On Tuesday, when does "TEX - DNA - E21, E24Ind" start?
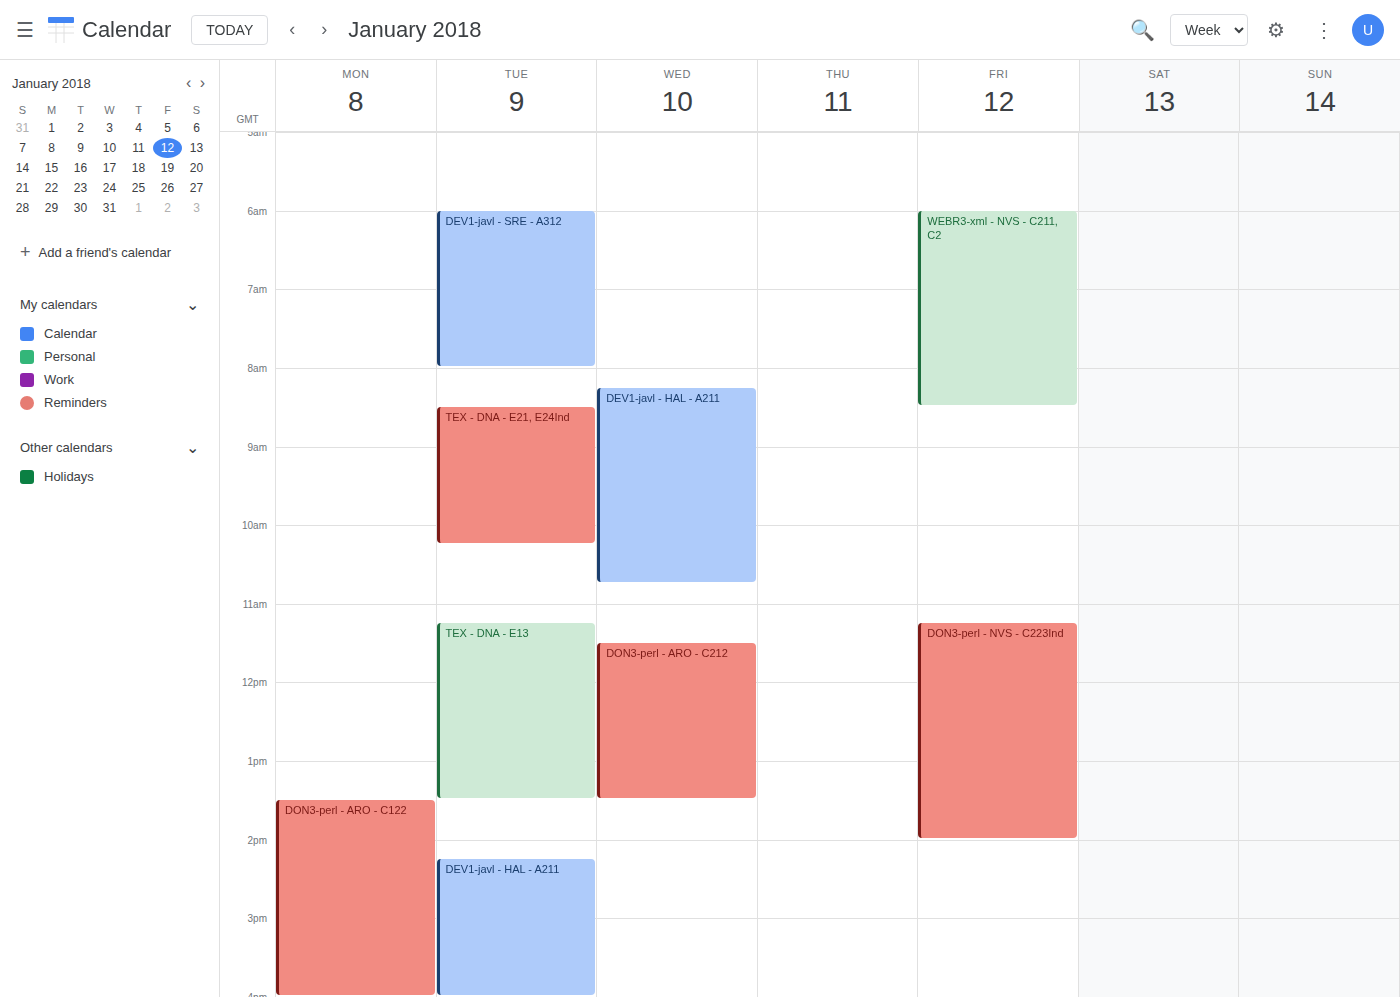
8:30 AM